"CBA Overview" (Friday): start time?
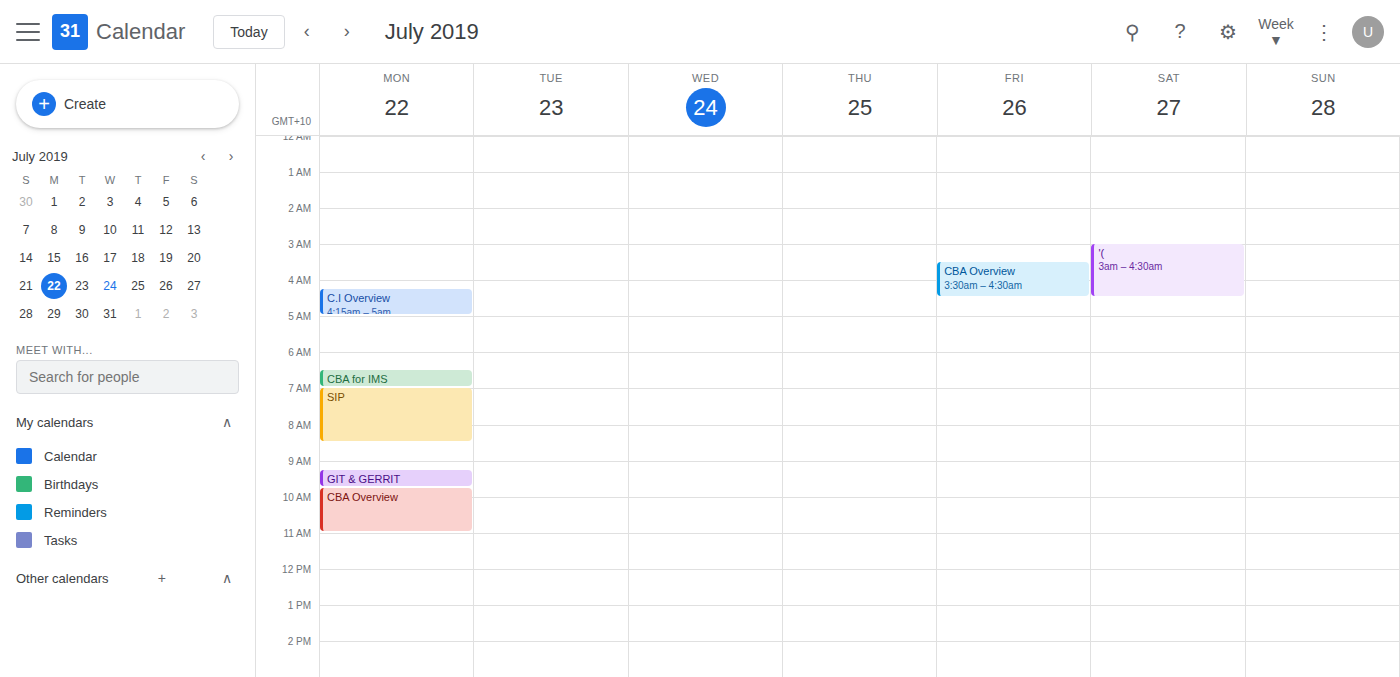
3:30 AM